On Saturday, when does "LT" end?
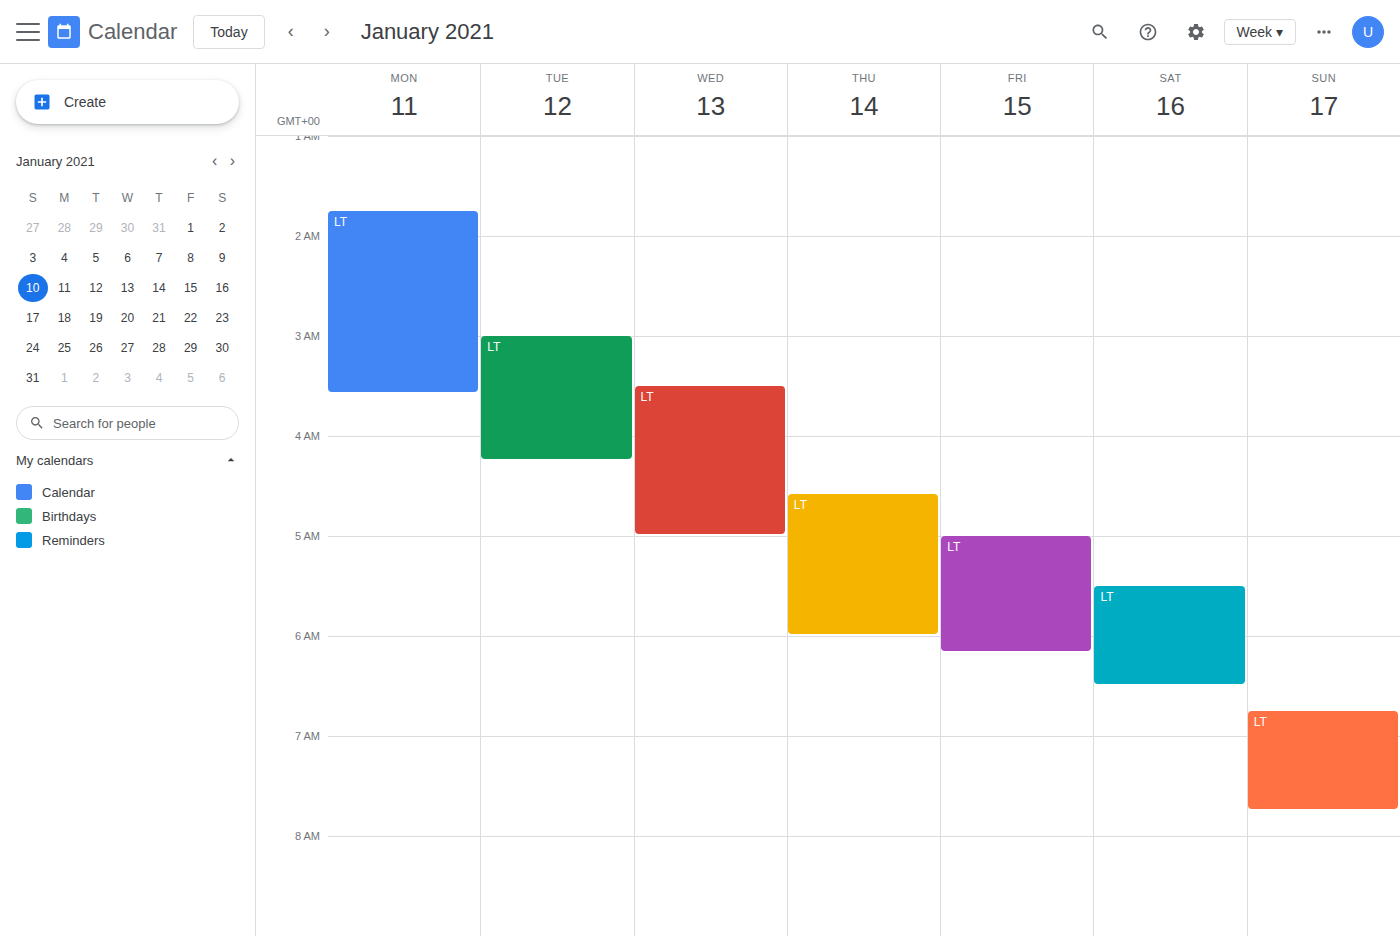
6:30 AM